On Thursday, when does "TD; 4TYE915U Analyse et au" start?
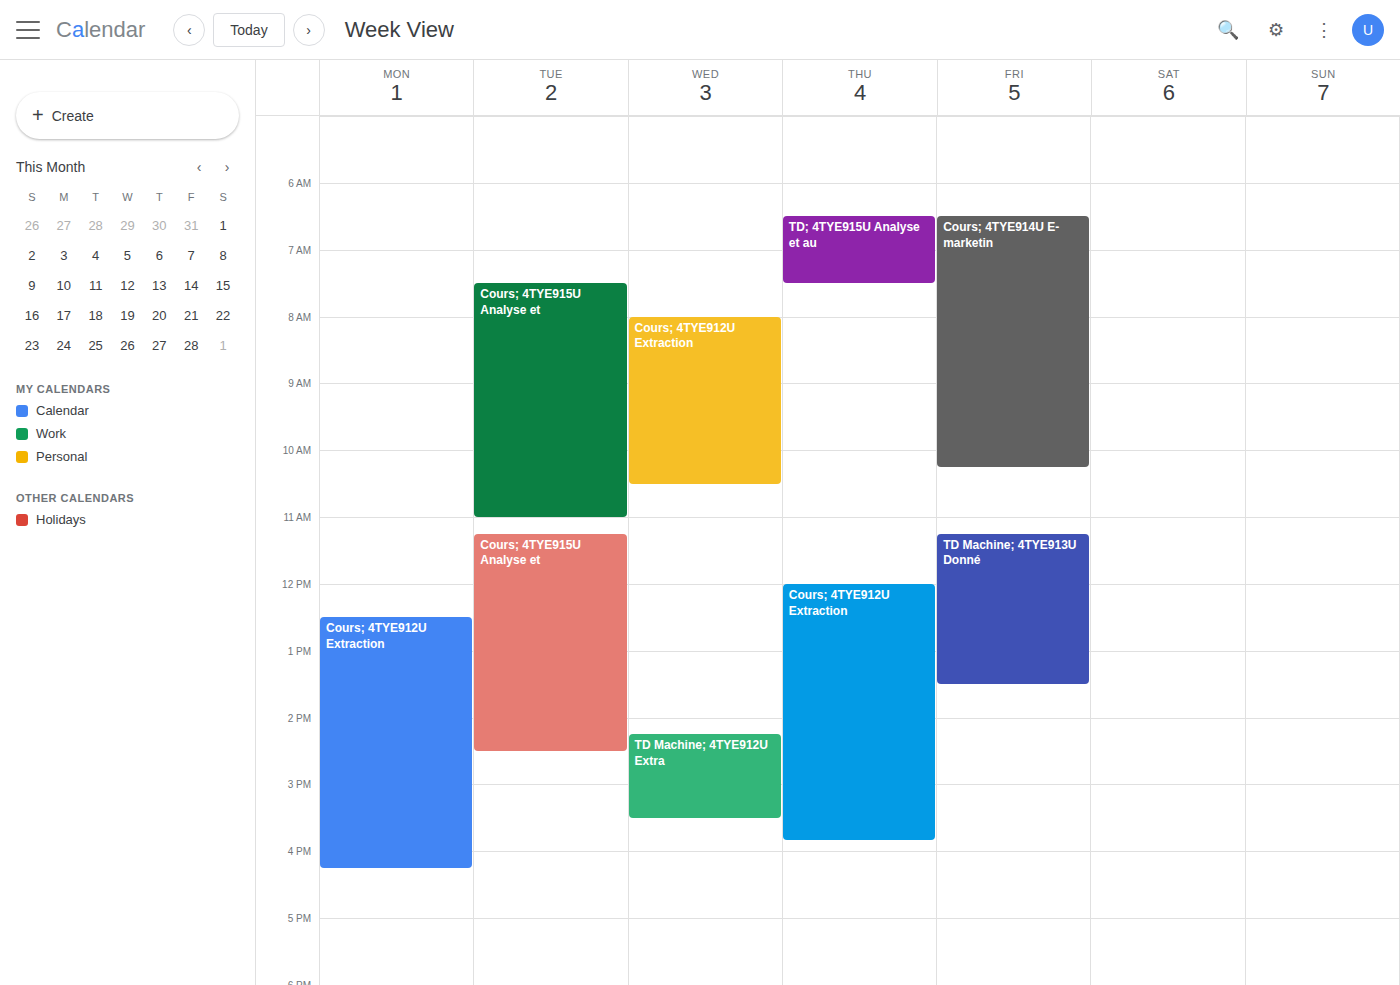
06:30